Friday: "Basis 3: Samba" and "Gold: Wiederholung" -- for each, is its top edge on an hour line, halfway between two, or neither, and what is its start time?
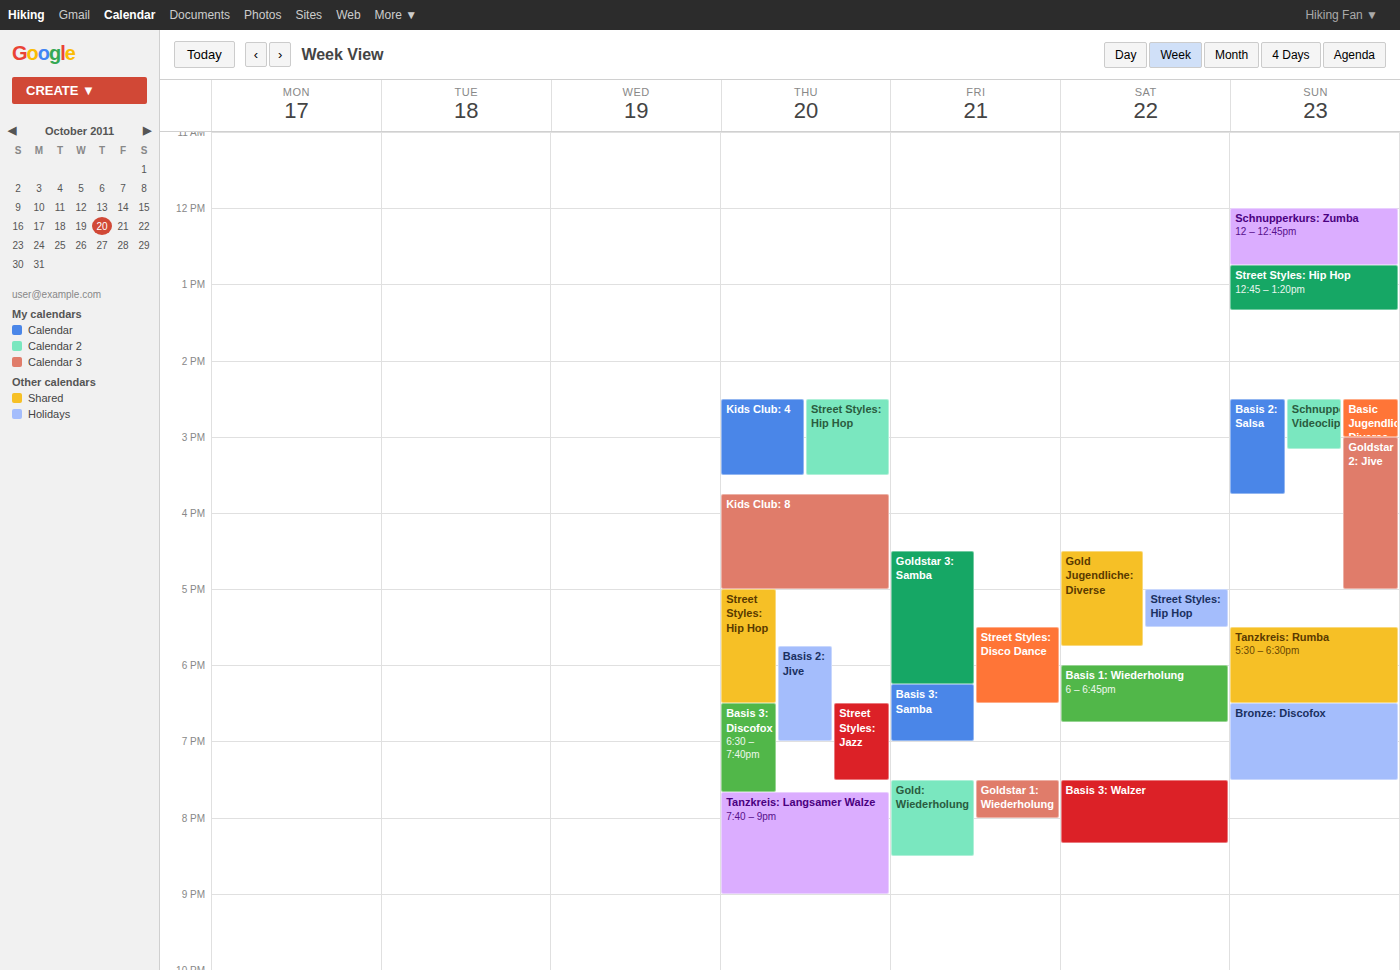
"Basis 3: Samba": 6:15 PM, neither: a quarter of the way from the 6 PM line to the 7 PM line. "Gold: Wiederholung": 7:30 PM, halfway between the 7 PM and 8 PM lines.